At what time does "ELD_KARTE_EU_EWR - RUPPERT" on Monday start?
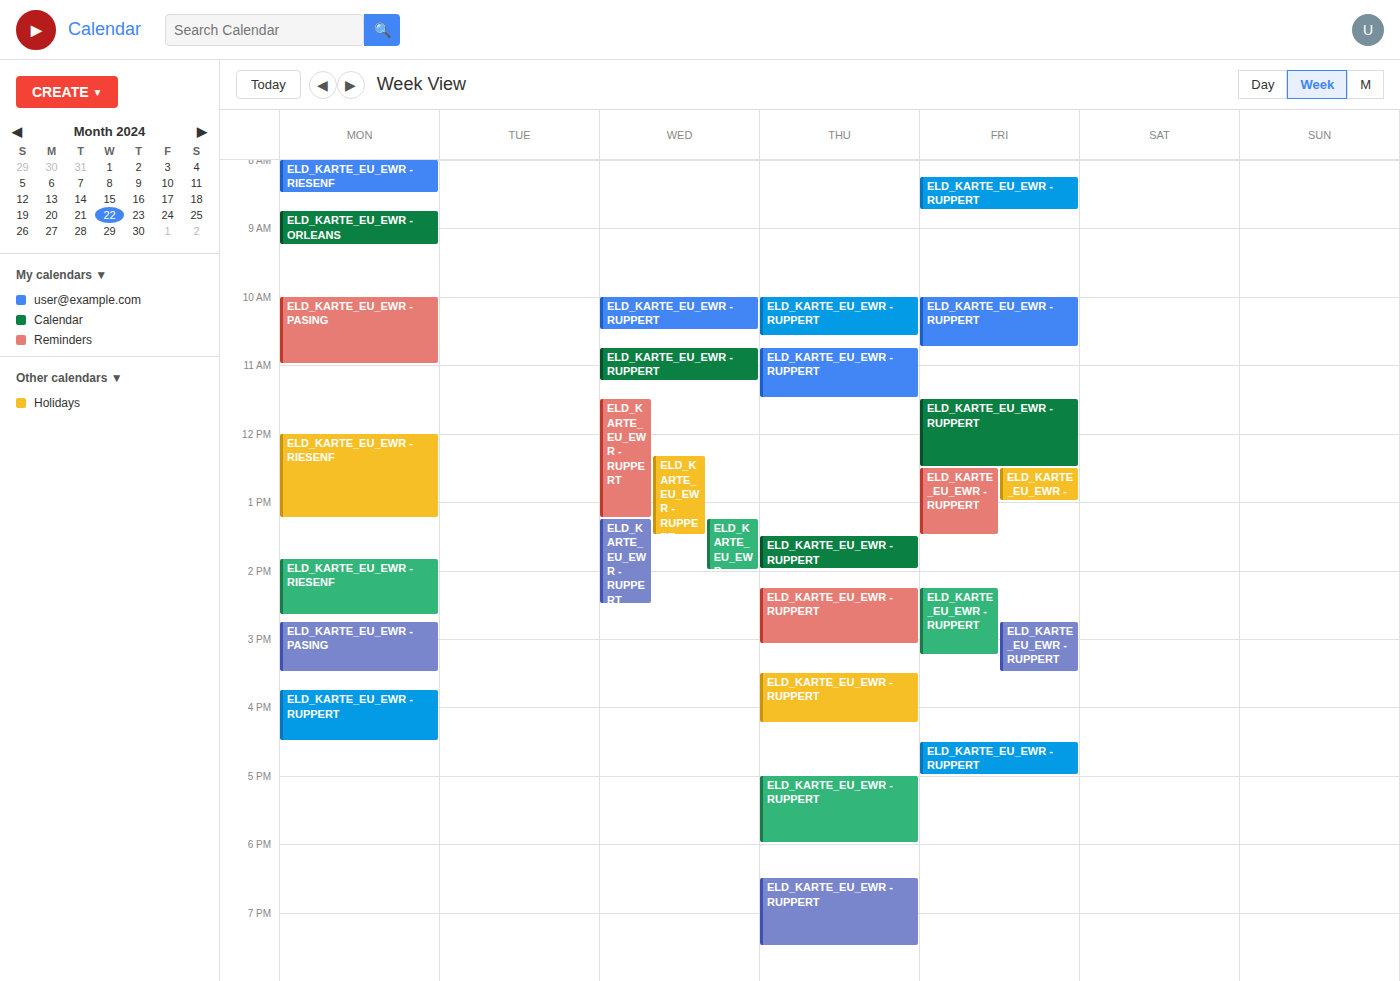
3:45 PM